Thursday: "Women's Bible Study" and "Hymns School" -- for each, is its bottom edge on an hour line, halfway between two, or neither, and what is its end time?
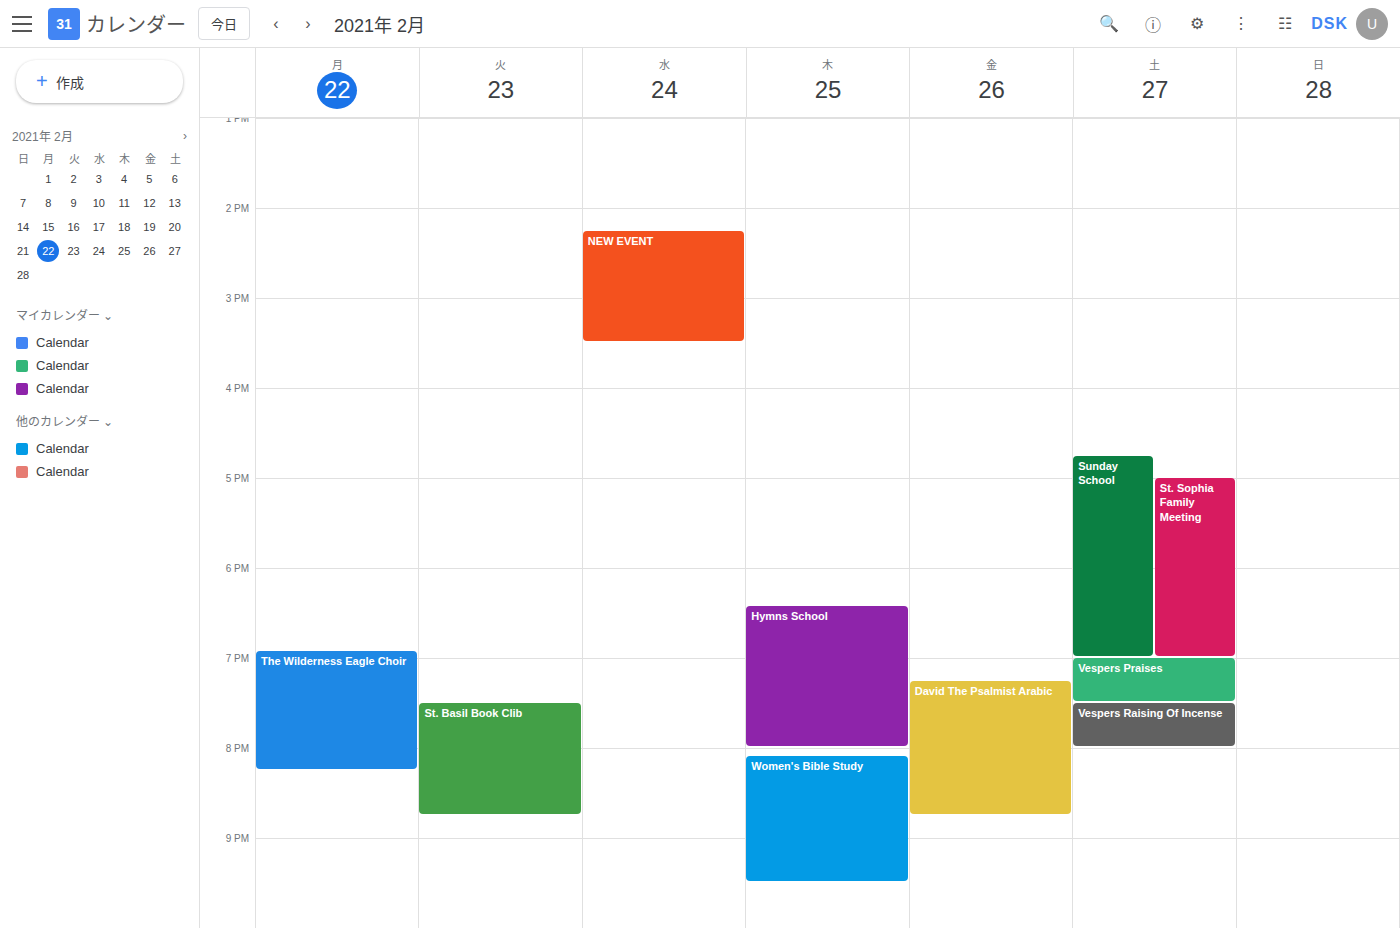
"Women's Bible Study": 9:30 PM, halfway between the 9 PM and 10 PM lines. "Hymns School": 8:00 PM, exactly on the 8 PM line.